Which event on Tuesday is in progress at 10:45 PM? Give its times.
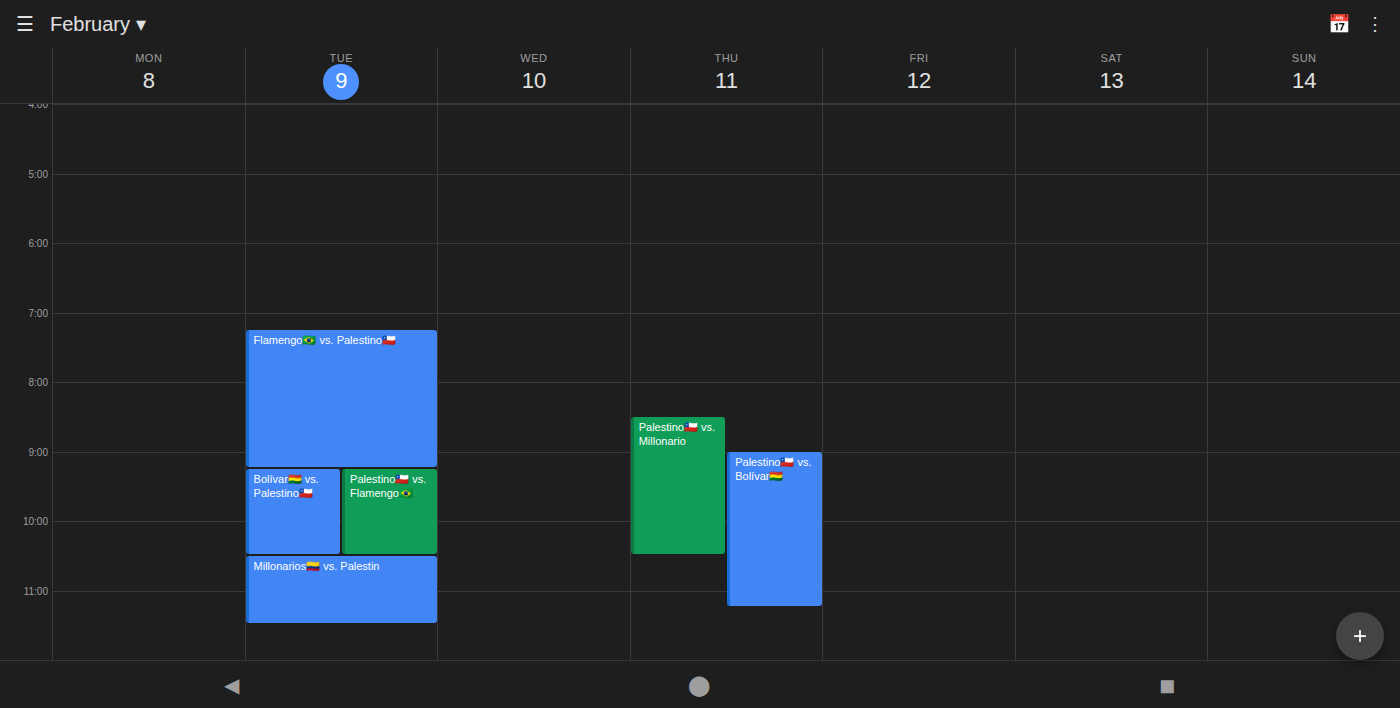
"Millonarios🇨🇴 vs. Palestin", 10:30 PM to 11:30 PM